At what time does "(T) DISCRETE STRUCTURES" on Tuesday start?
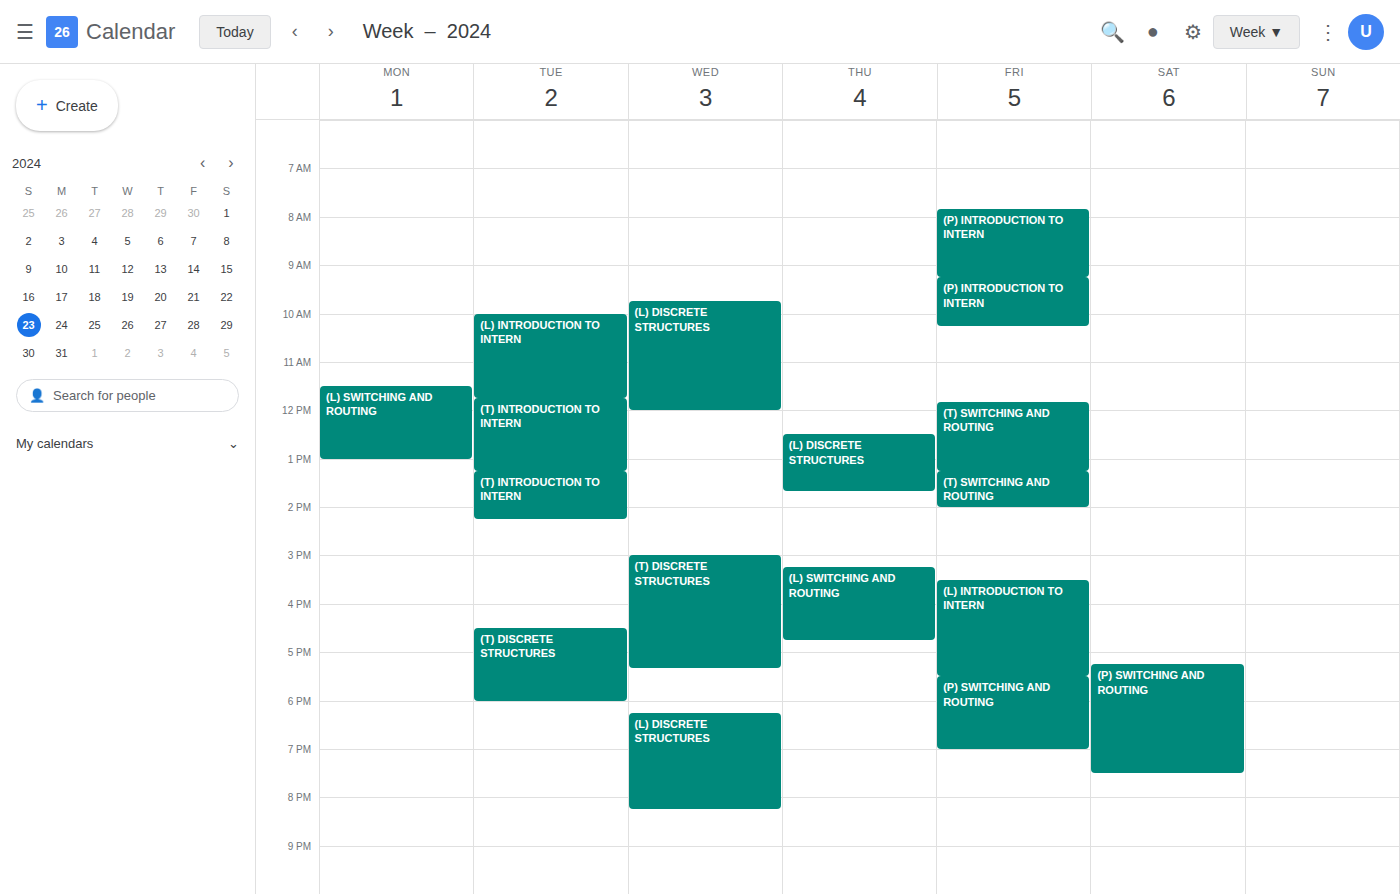
4:30 PM